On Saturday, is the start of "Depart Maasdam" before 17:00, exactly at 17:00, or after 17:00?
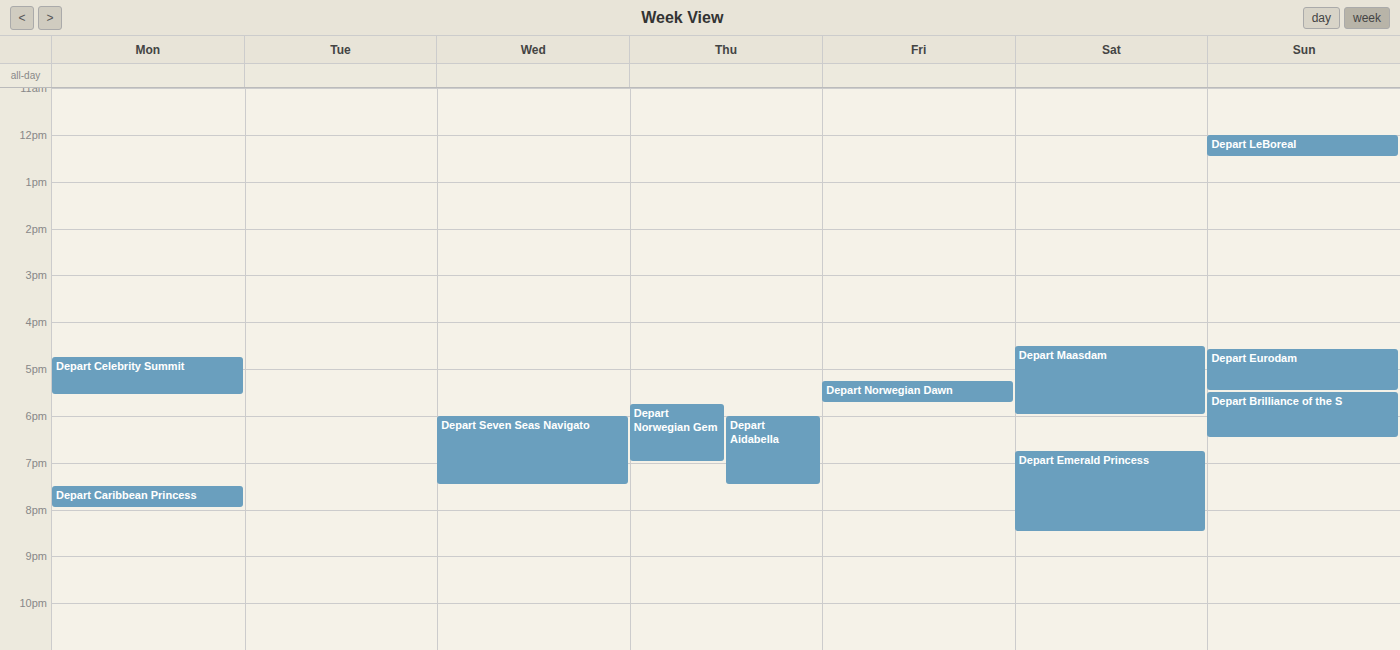
16:30 -- before 17:00, 30 minutes above the 17:00 line.